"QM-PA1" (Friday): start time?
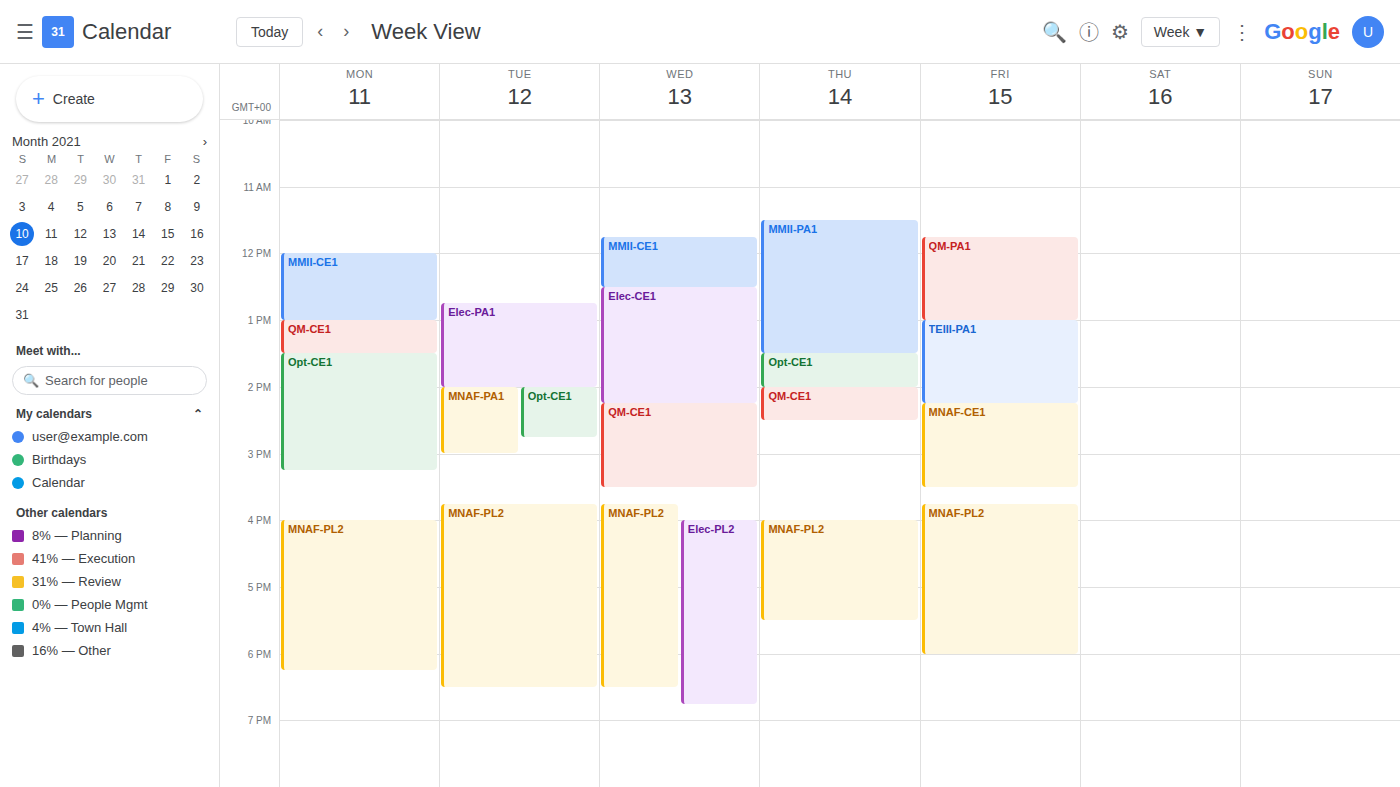
11:45 AM